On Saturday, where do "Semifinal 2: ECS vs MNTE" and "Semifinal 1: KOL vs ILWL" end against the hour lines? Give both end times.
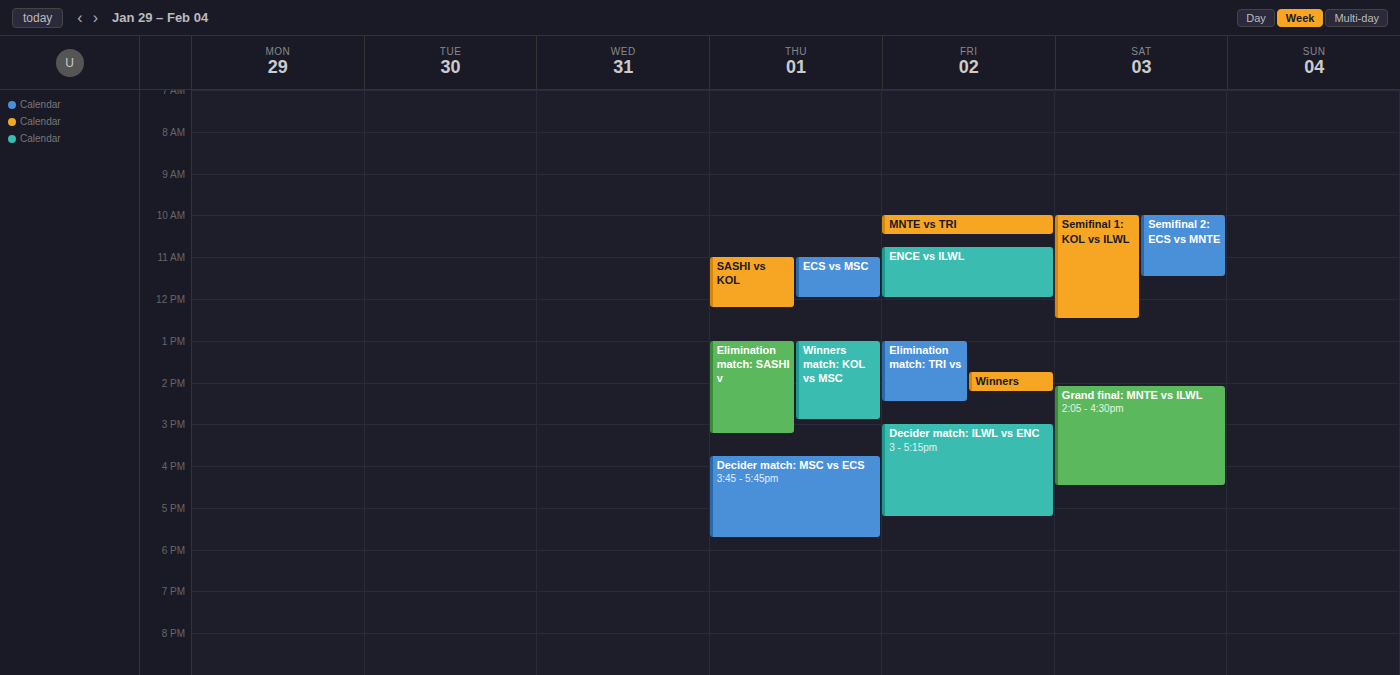
"Semifinal 2: ECS vs MNTE": 11:30 AM, halfway between the 11 AM and 12 PM lines. "Semifinal 1: KOL vs ILWL": 12:30 PM, halfway between the 12 PM and 1 PM lines.